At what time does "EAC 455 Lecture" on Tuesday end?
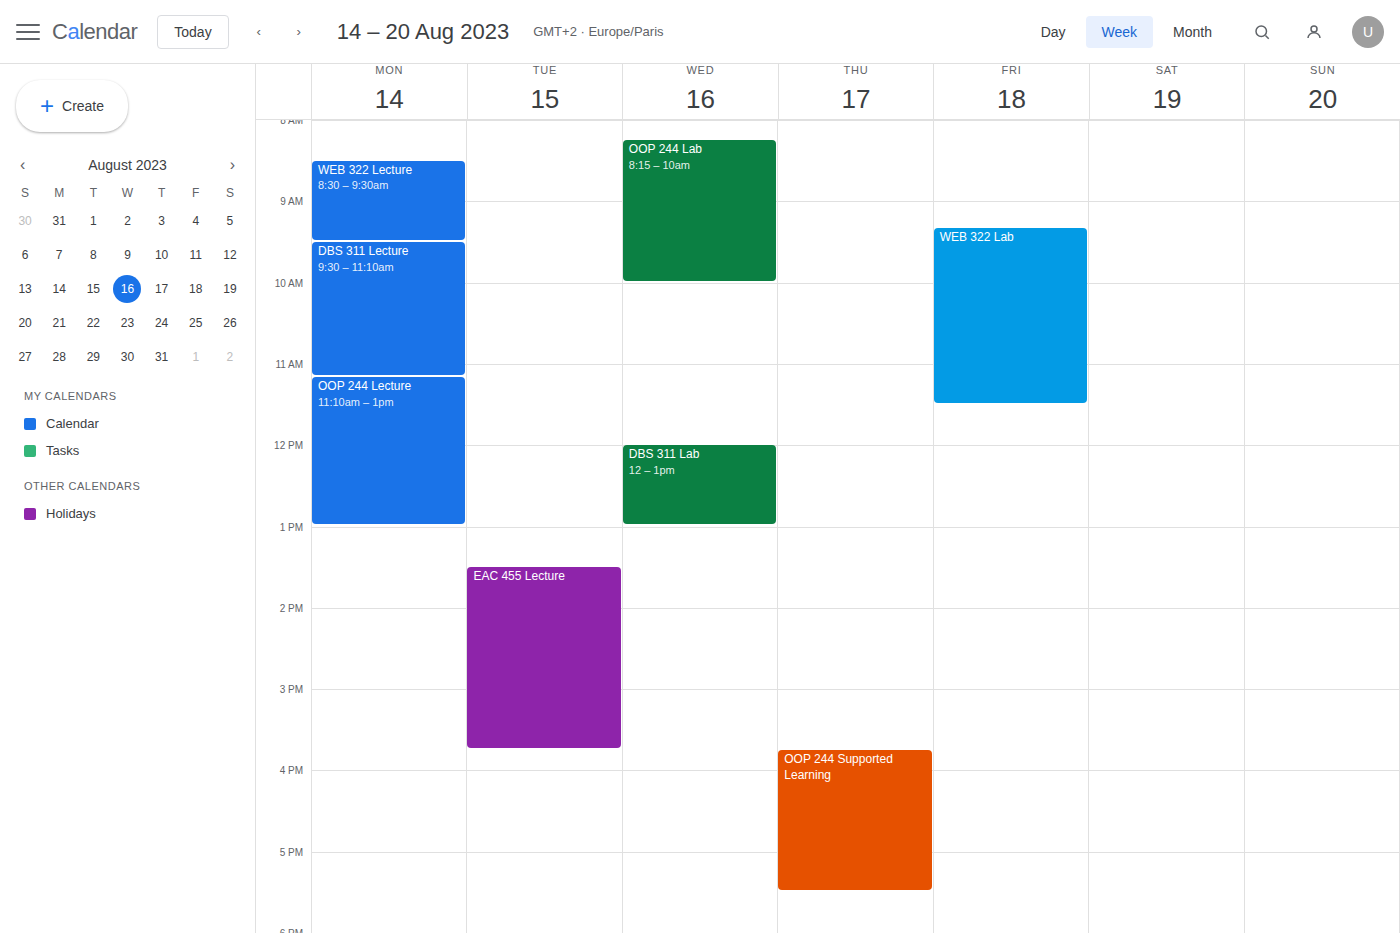
3:45 PM